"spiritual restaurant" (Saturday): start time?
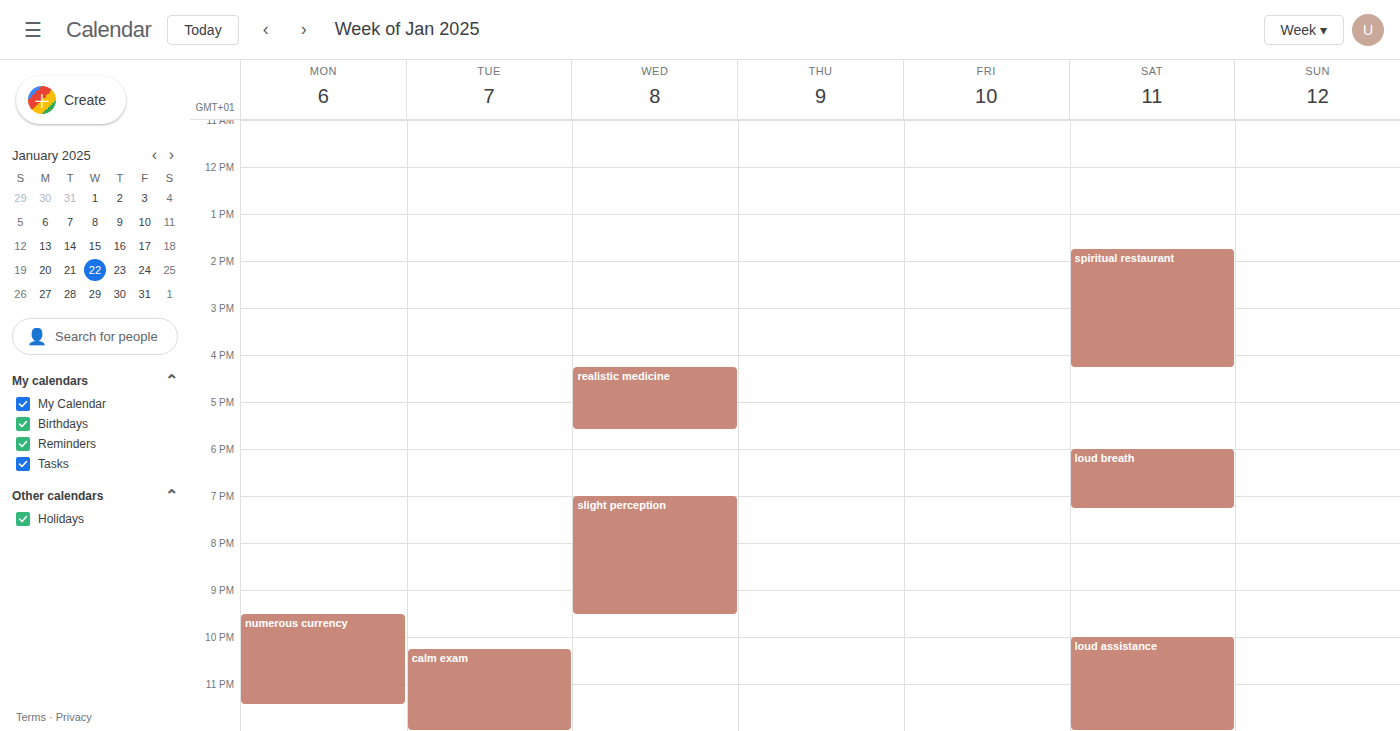
1:45 PM